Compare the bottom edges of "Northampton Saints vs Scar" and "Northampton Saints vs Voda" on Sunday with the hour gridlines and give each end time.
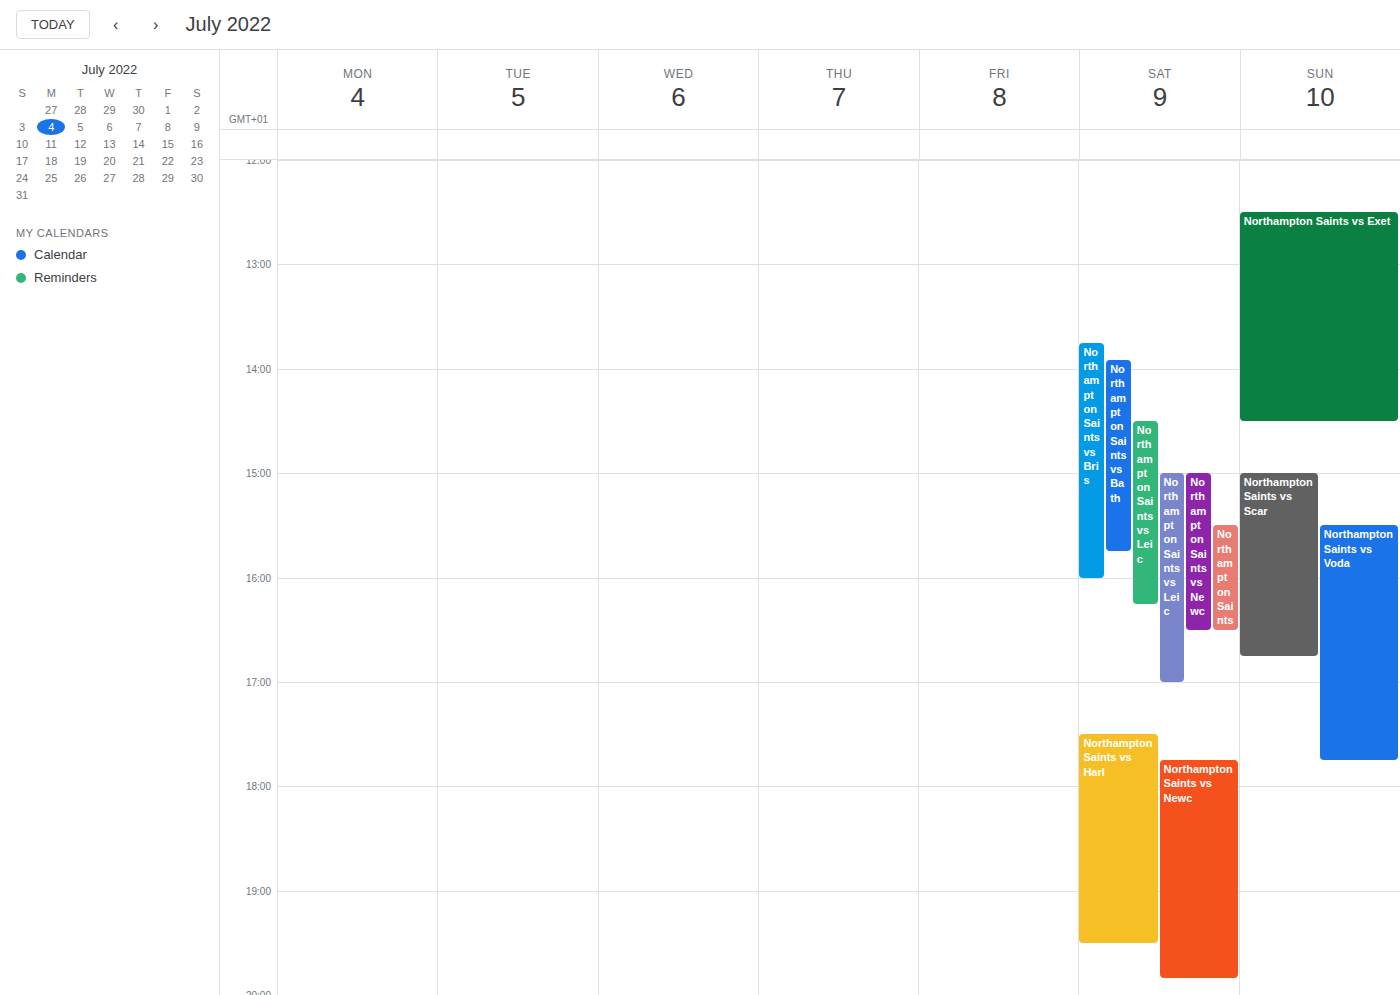
"Northampton Saints vs Scar": 4:45 PM, neither: three quarters of the way from the 4 PM line to the 5 PM line. "Northampton Saints vs Voda": 5:45 PM, neither: three quarters of the way from the 5 PM line to the 6 PM line.